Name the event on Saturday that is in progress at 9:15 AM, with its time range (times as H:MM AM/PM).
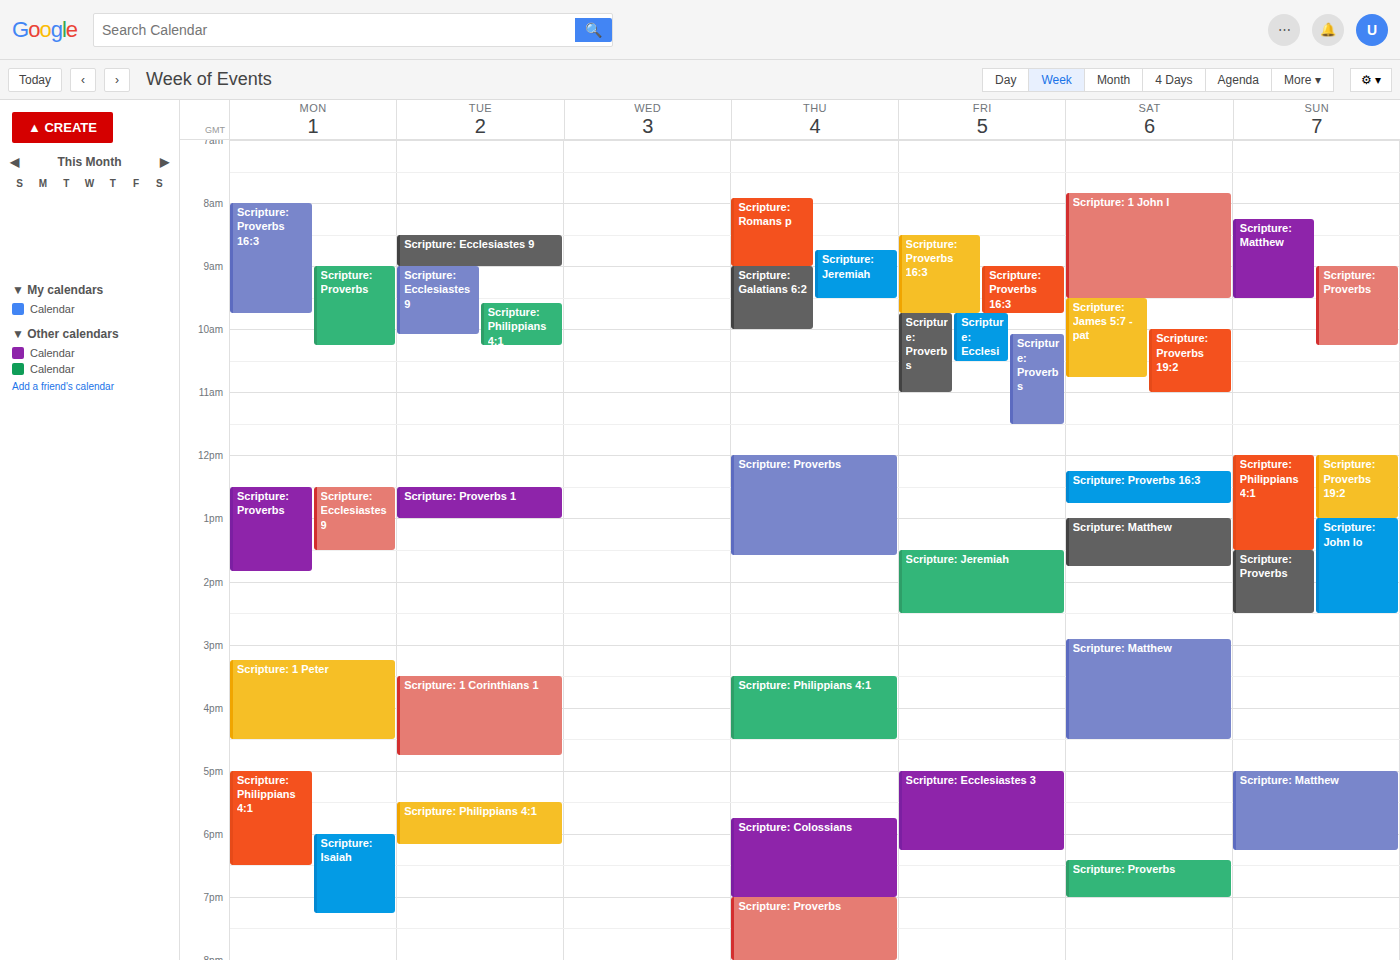
"Scripture: 1 John l", 7:50 AM to 9:30 AM